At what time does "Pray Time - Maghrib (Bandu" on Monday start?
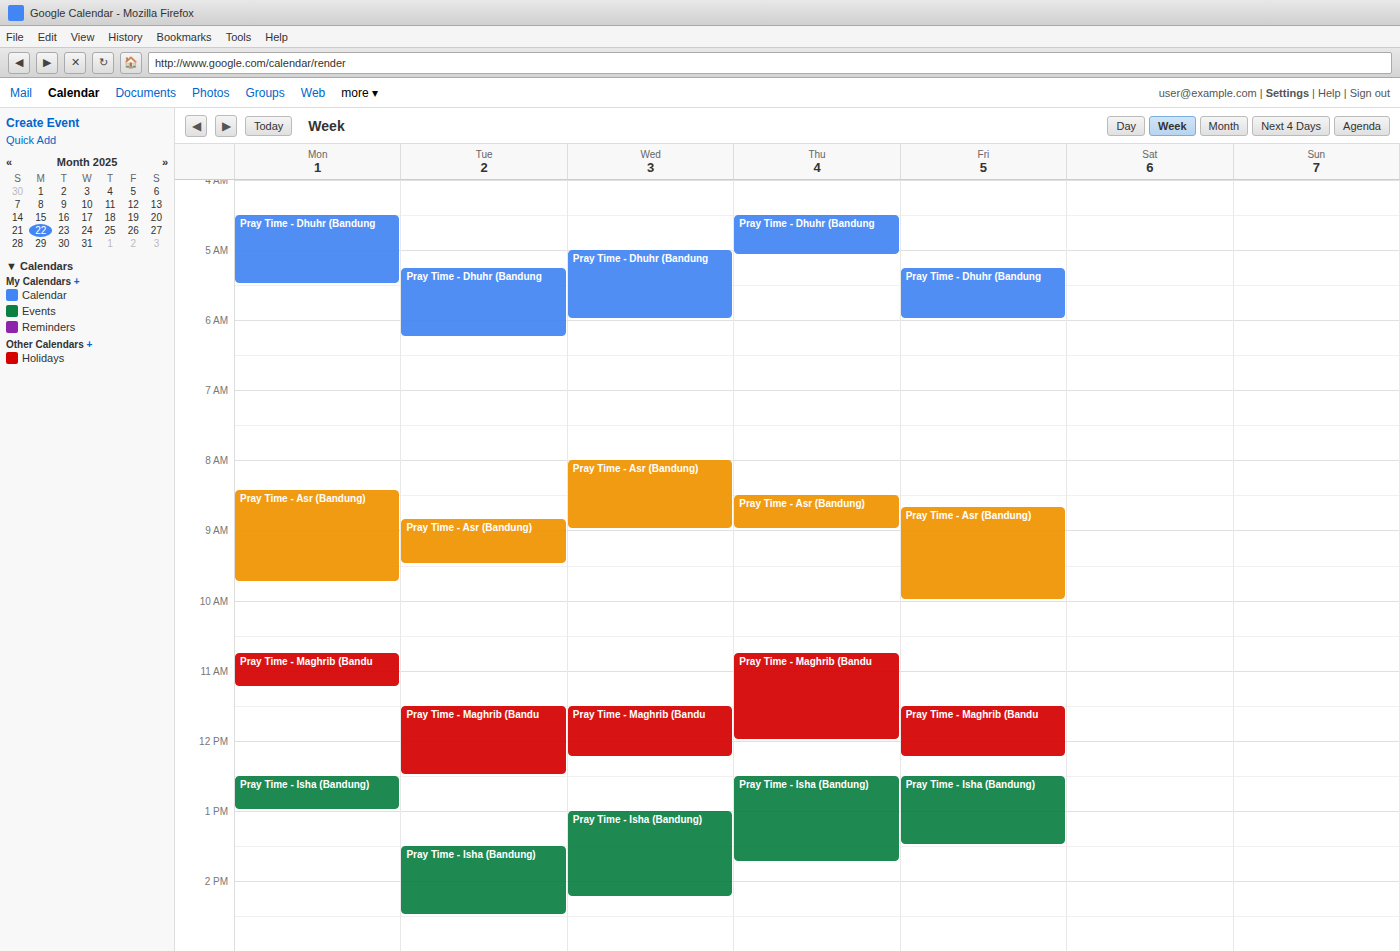
10:45 AM